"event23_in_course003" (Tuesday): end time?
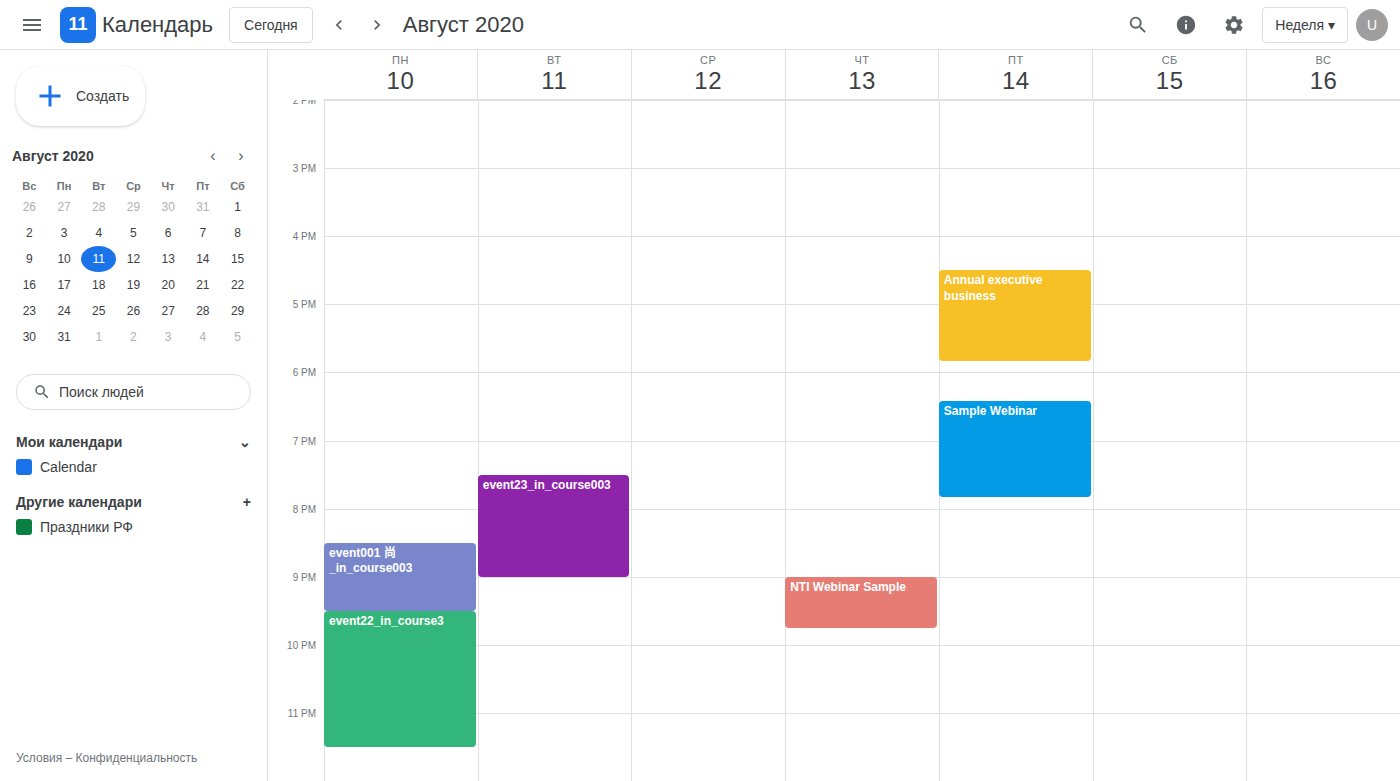
21:00